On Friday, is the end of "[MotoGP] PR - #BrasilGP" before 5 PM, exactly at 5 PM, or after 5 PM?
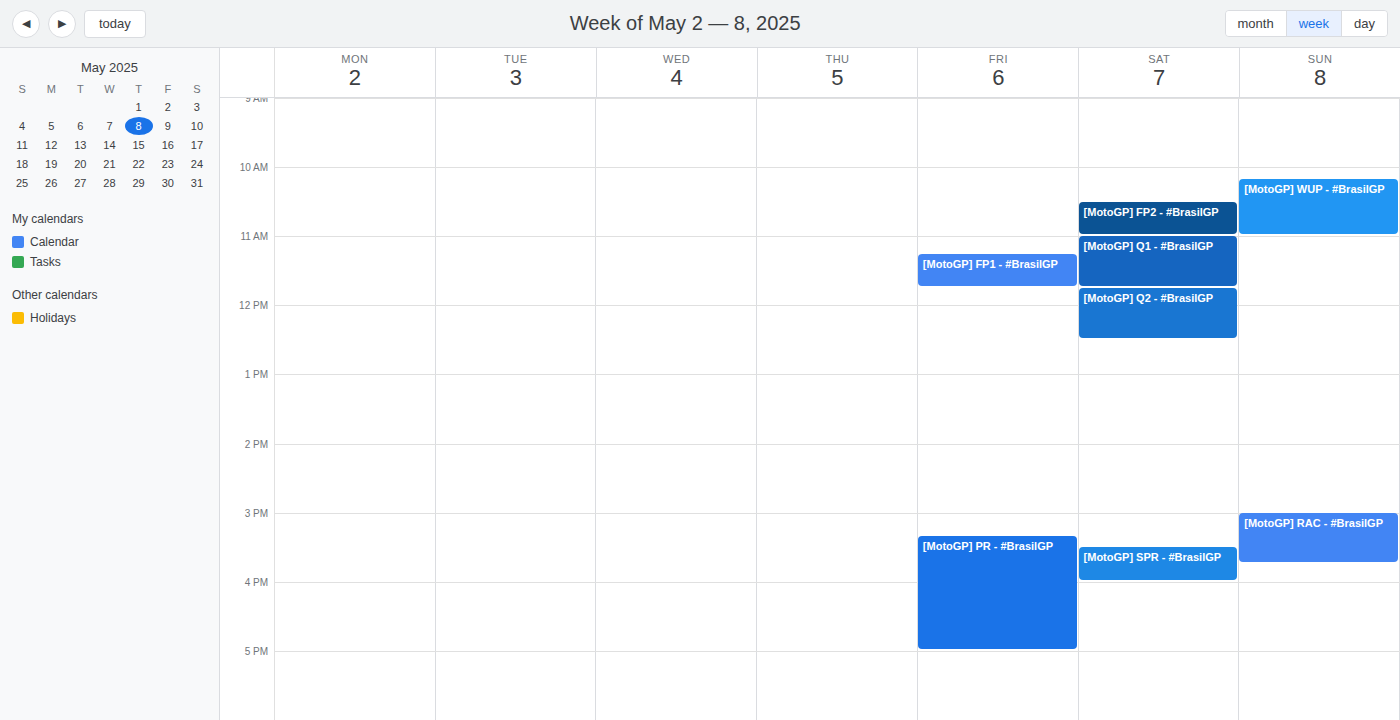
5:00 PM -- exactly at 5 PM, on the 5 PM line.